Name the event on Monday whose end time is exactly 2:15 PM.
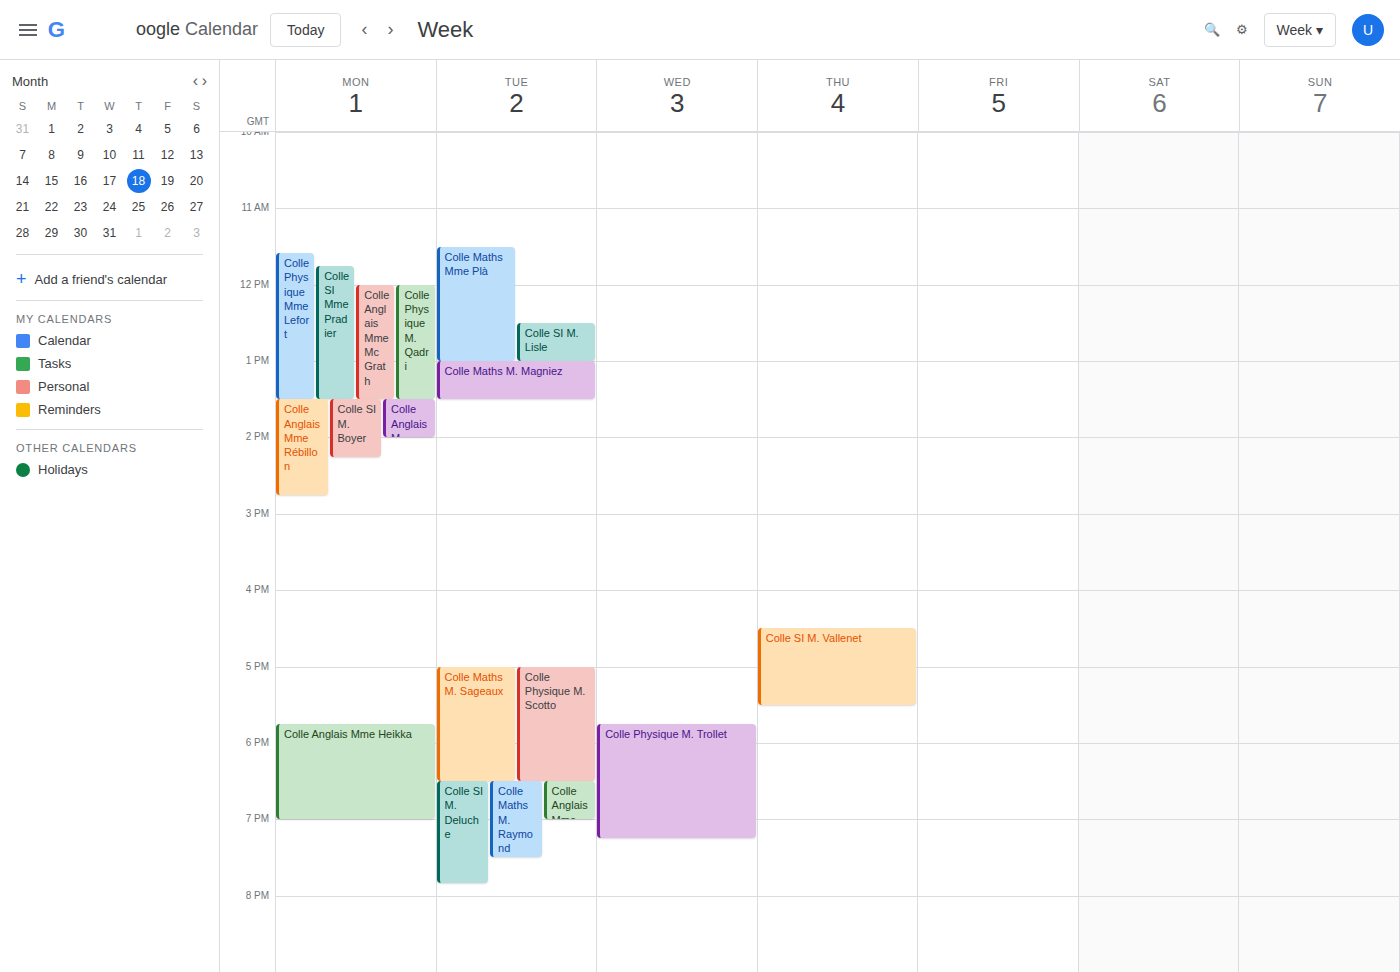
"Colle SI M. Boyer"